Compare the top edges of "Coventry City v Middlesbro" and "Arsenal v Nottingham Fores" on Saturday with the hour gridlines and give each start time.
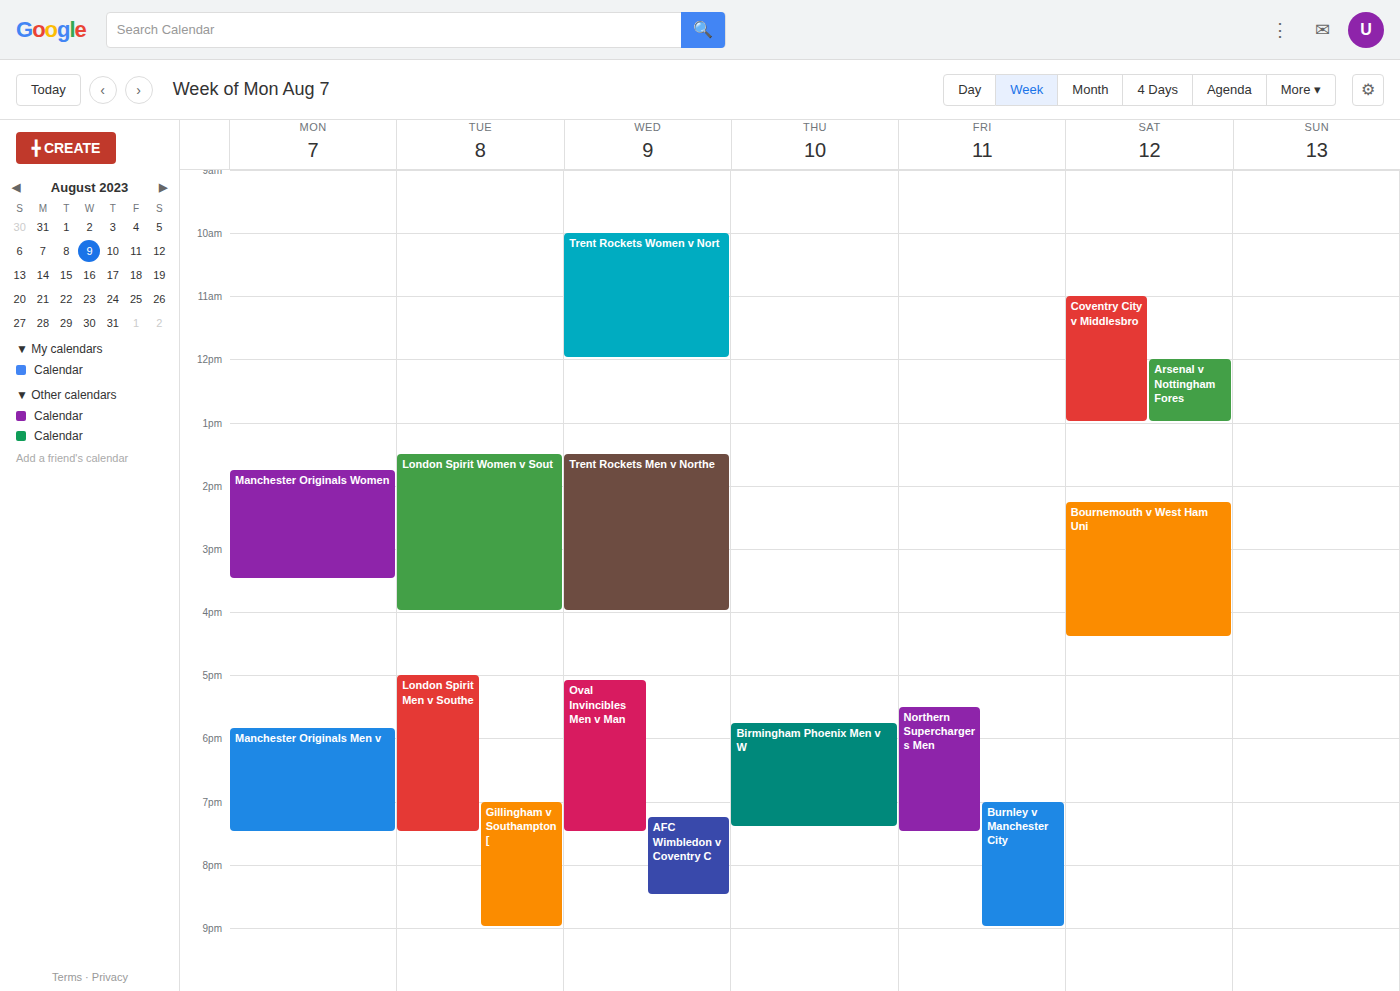
"Coventry City v Middlesbro": 11:00 AM, exactly on the 11 AM line. "Arsenal v Nottingham Fores": 12:00 PM, exactly on the 12 PM line.